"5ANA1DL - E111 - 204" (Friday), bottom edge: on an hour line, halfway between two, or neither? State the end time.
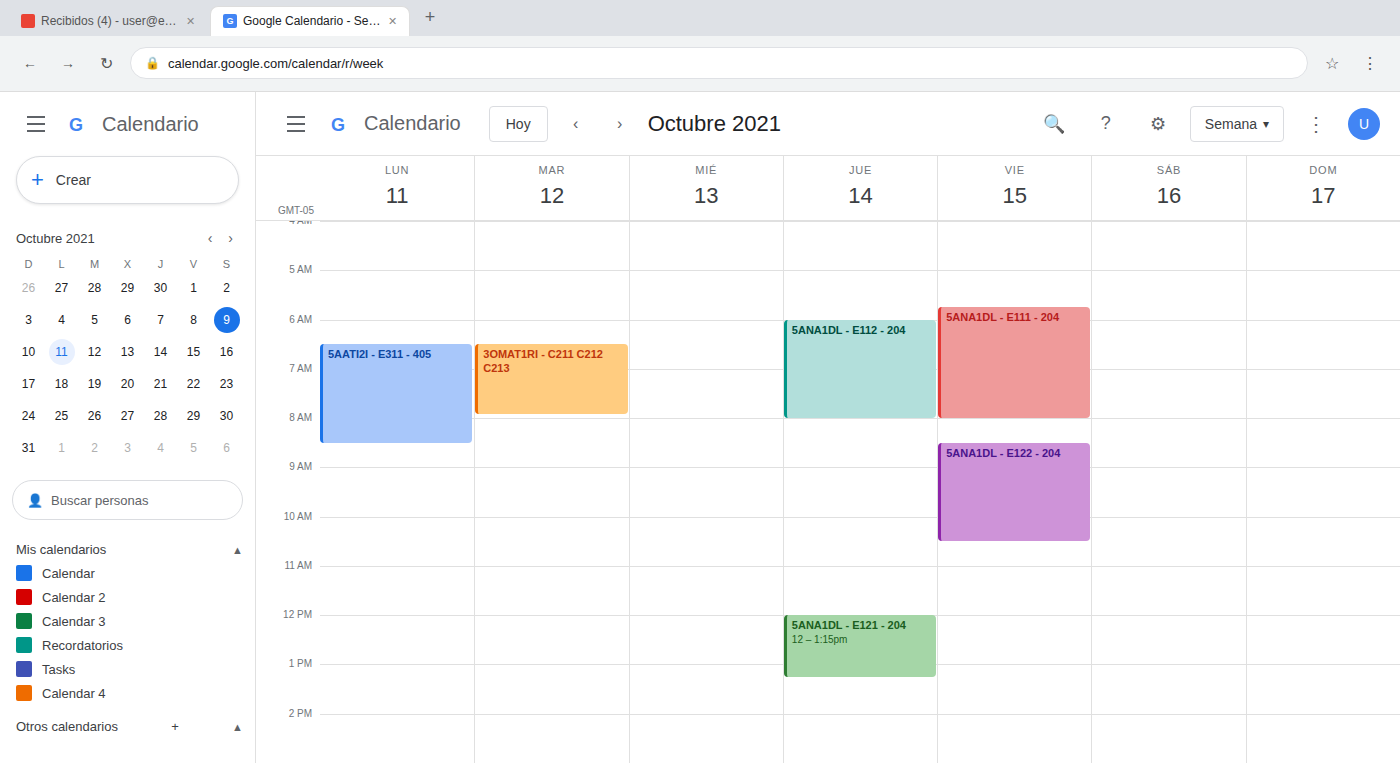
8:00 AM -- exactly on the 8 AM line.